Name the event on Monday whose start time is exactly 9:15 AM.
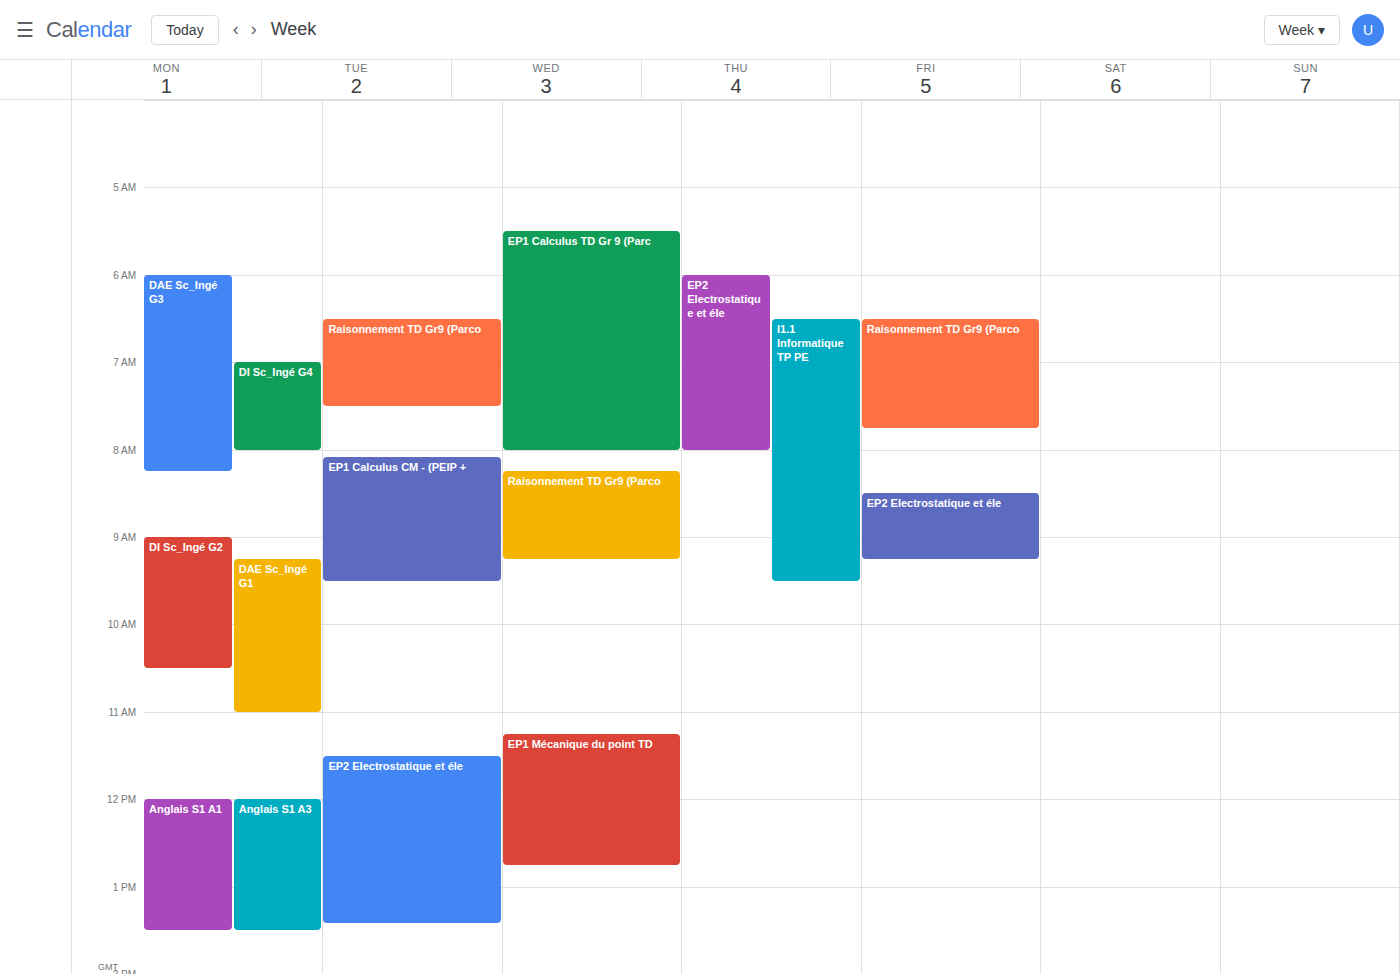
"DAE Sc_Ingé G1"